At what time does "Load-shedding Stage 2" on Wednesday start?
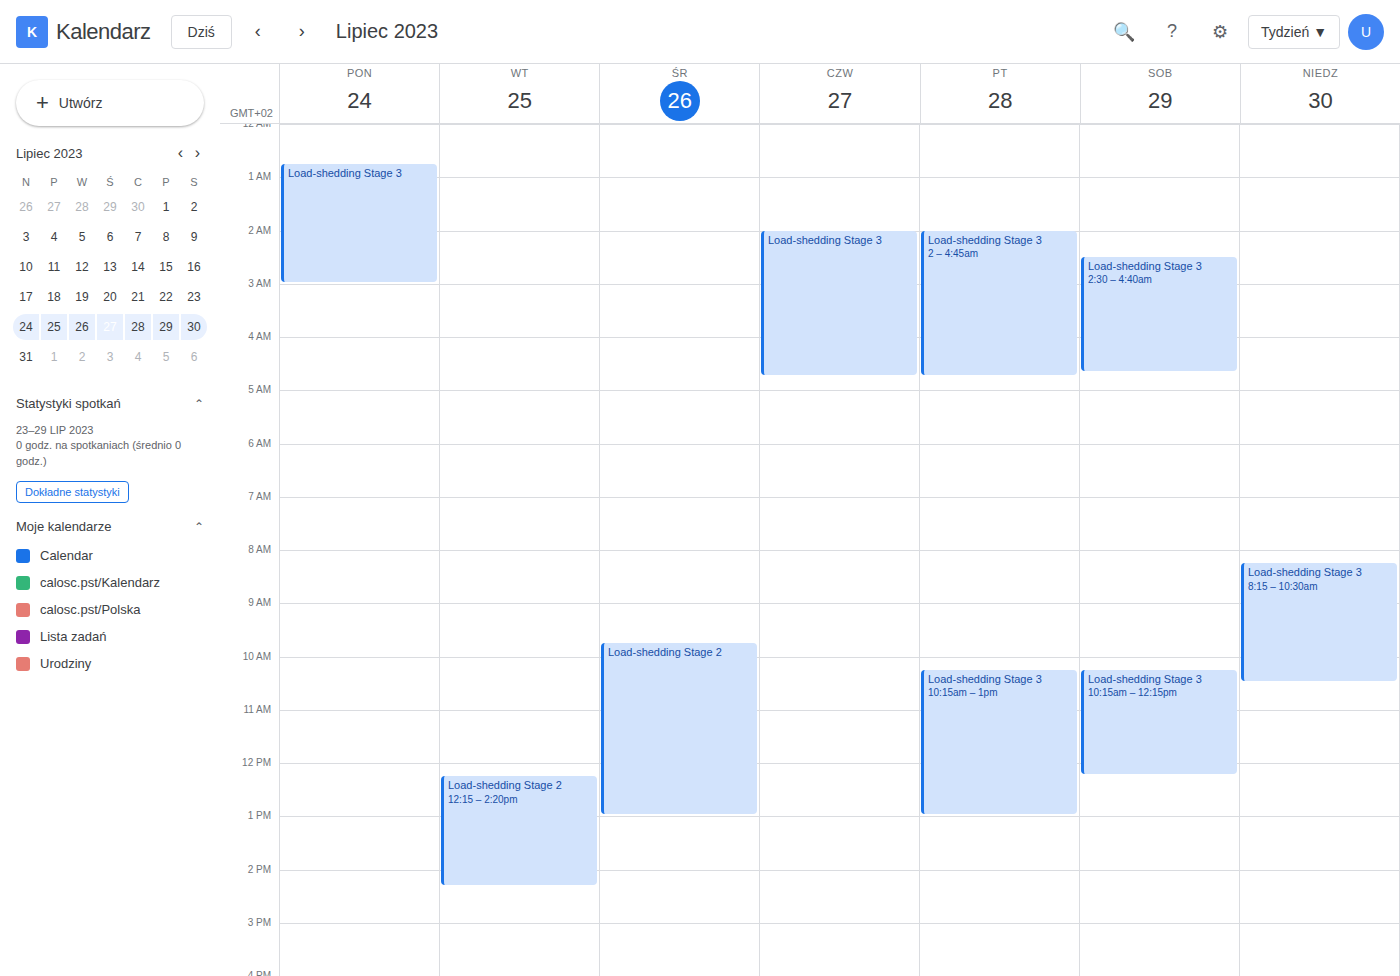
9:45 AM